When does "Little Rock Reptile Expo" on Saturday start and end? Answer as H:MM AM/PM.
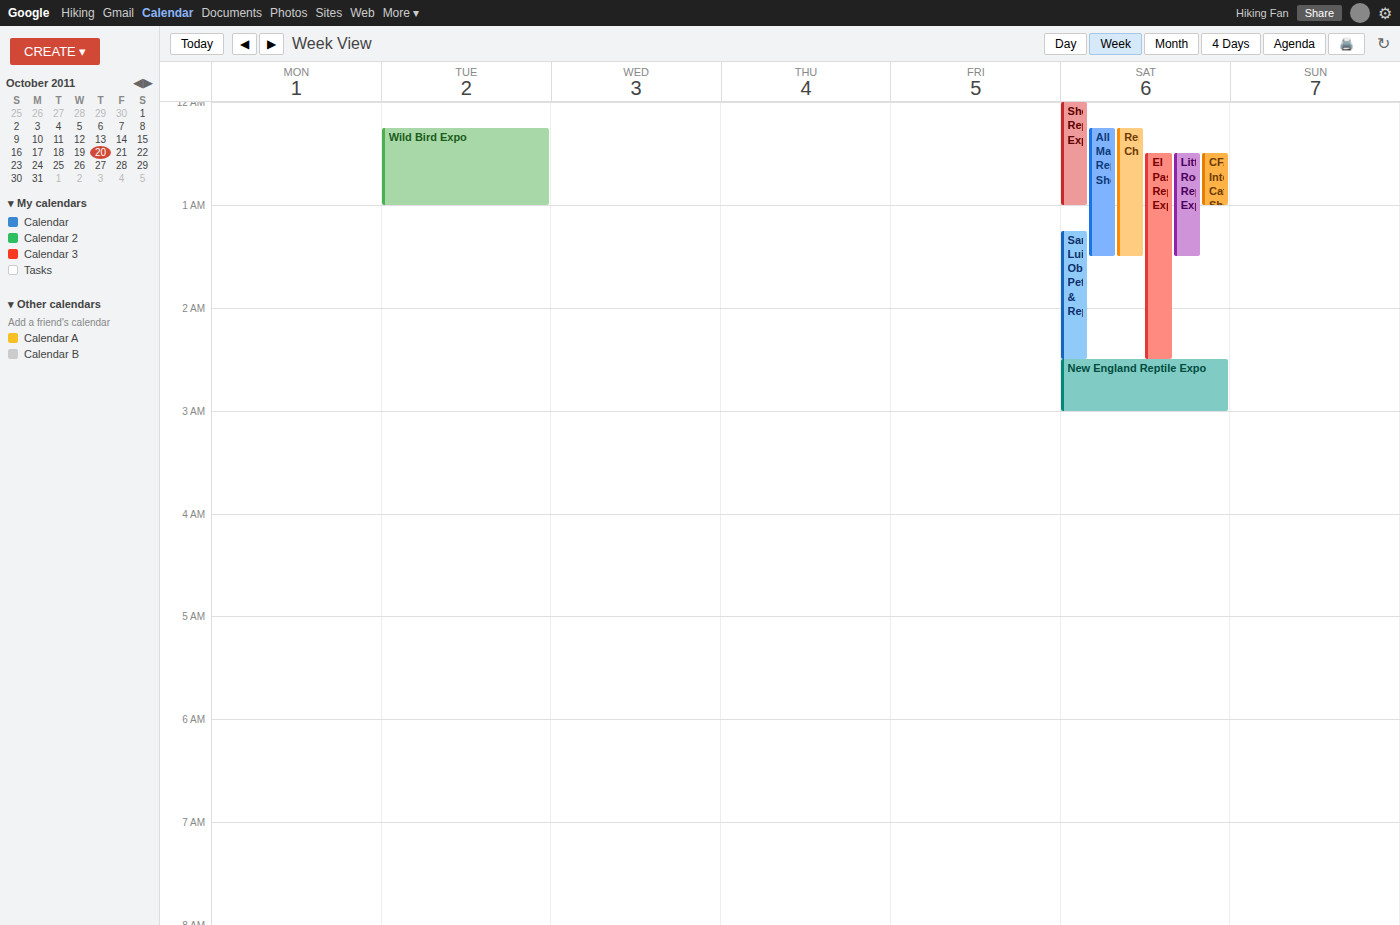
12:30 AM to 1:30 AM